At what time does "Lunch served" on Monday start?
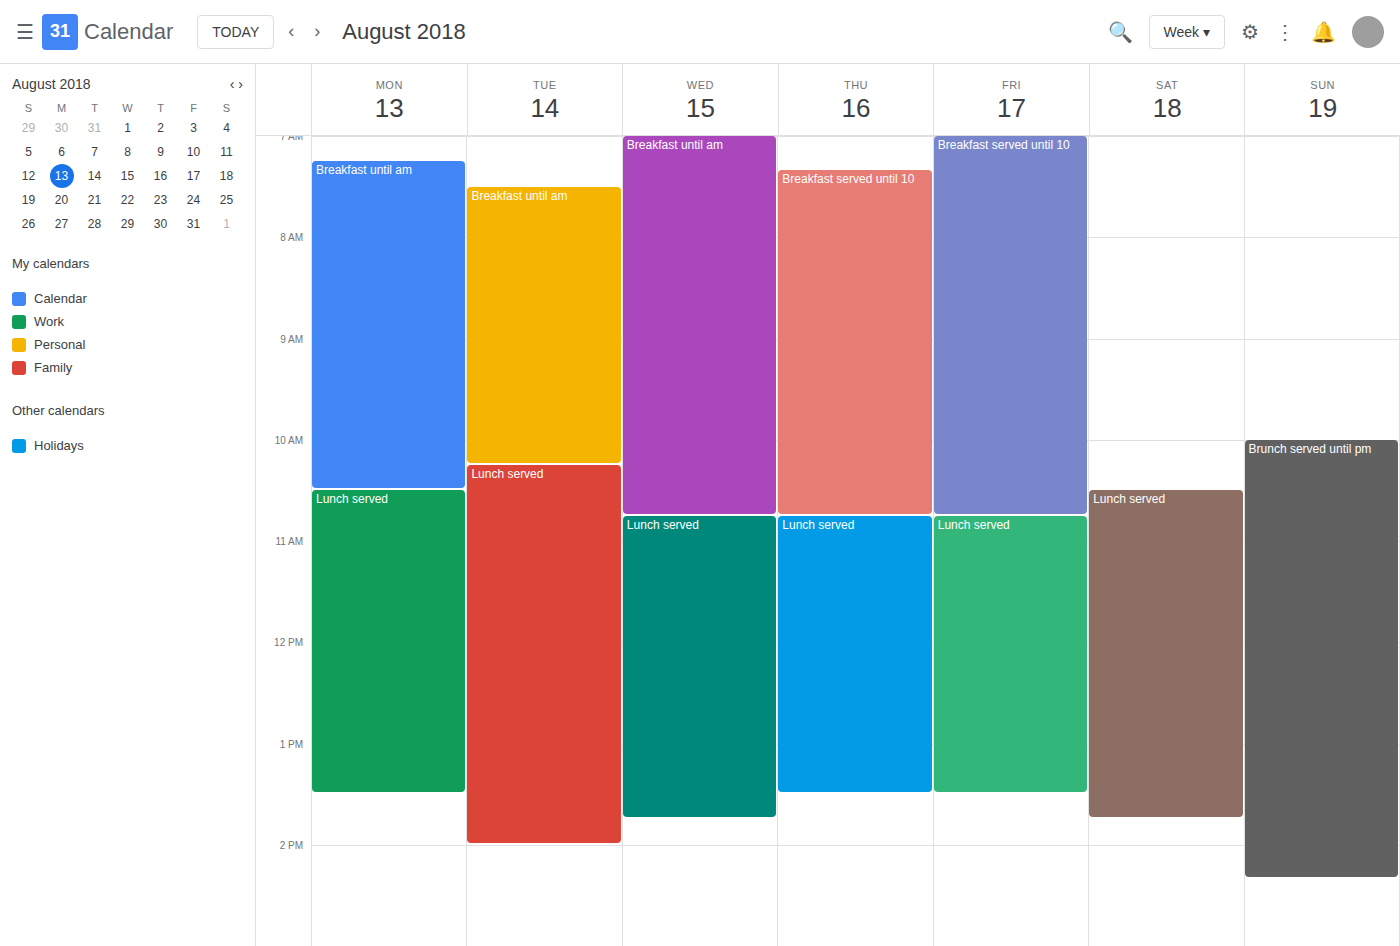
10:30 AM